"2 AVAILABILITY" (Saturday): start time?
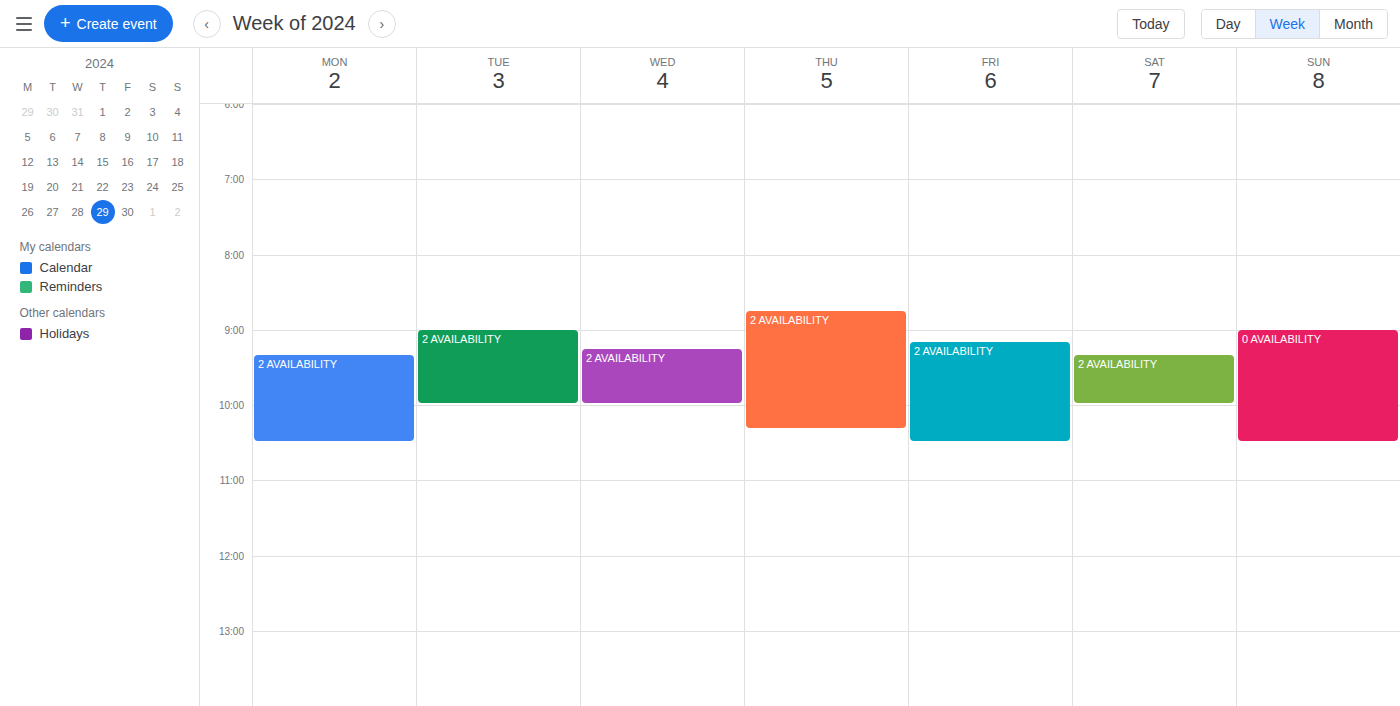
9:20 AM